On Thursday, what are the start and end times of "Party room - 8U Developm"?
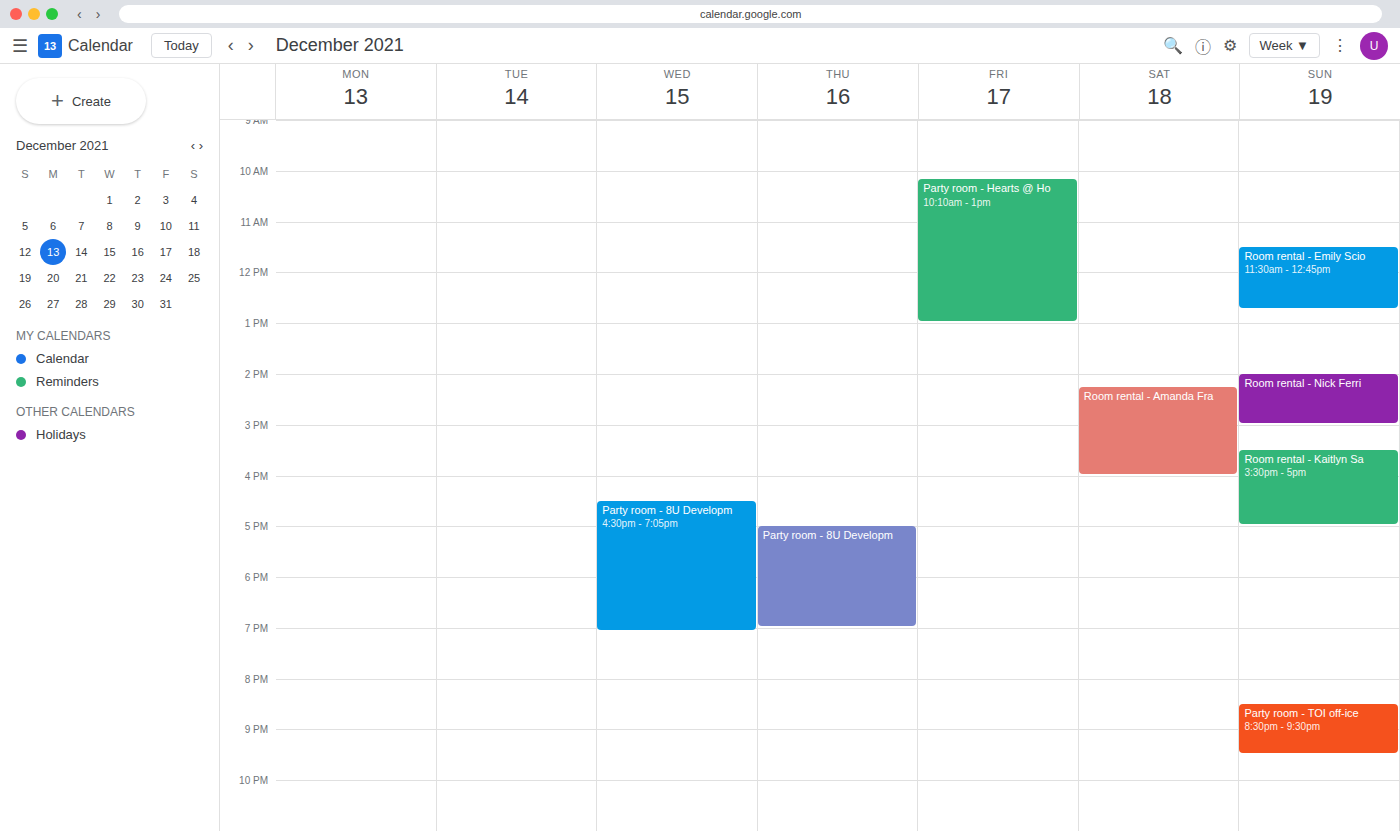
5:00 PM to 7:00 PM